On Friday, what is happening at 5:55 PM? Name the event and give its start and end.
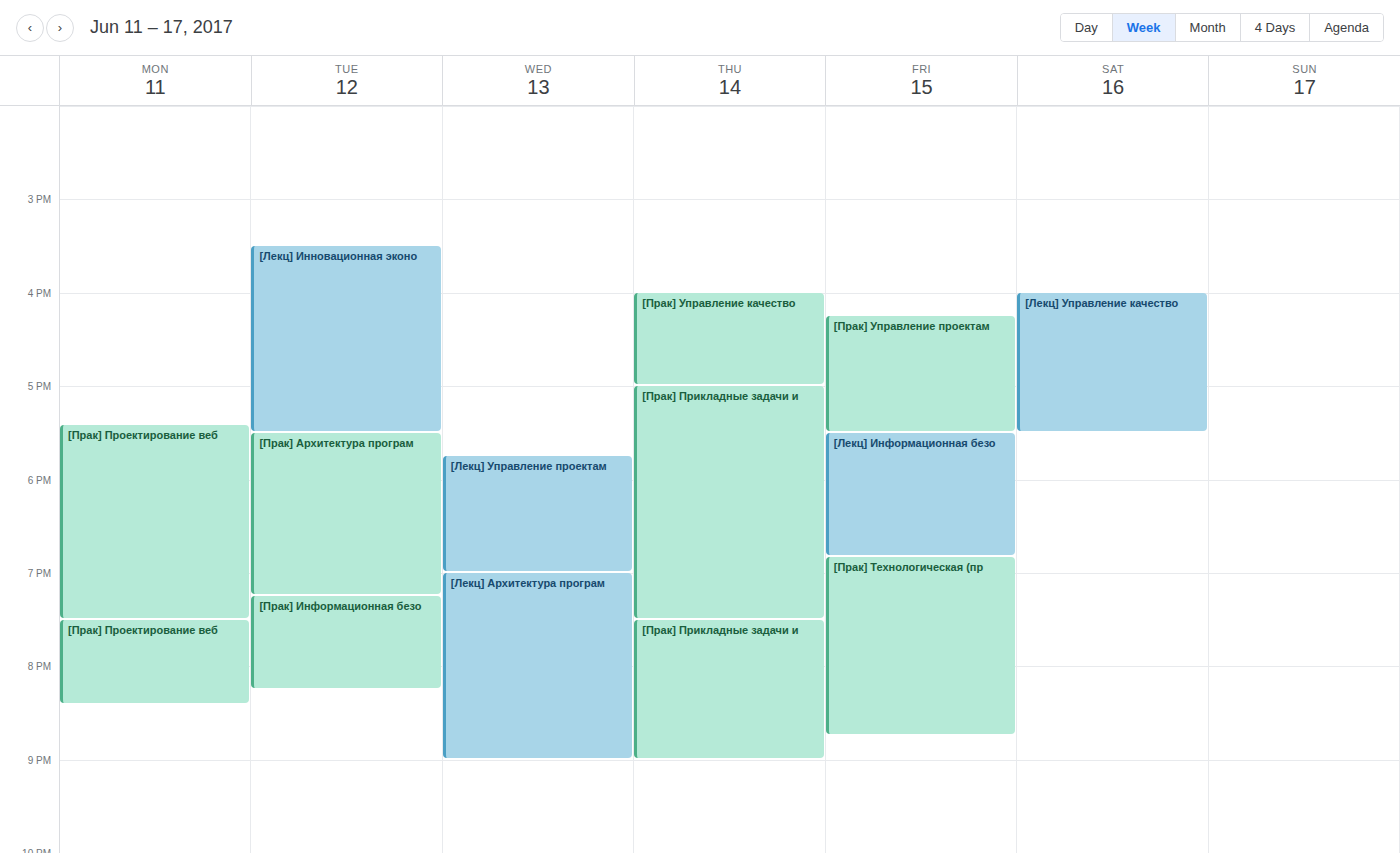
"[Лекц] Информационная безо", 5:30 PM to 6:50 PM